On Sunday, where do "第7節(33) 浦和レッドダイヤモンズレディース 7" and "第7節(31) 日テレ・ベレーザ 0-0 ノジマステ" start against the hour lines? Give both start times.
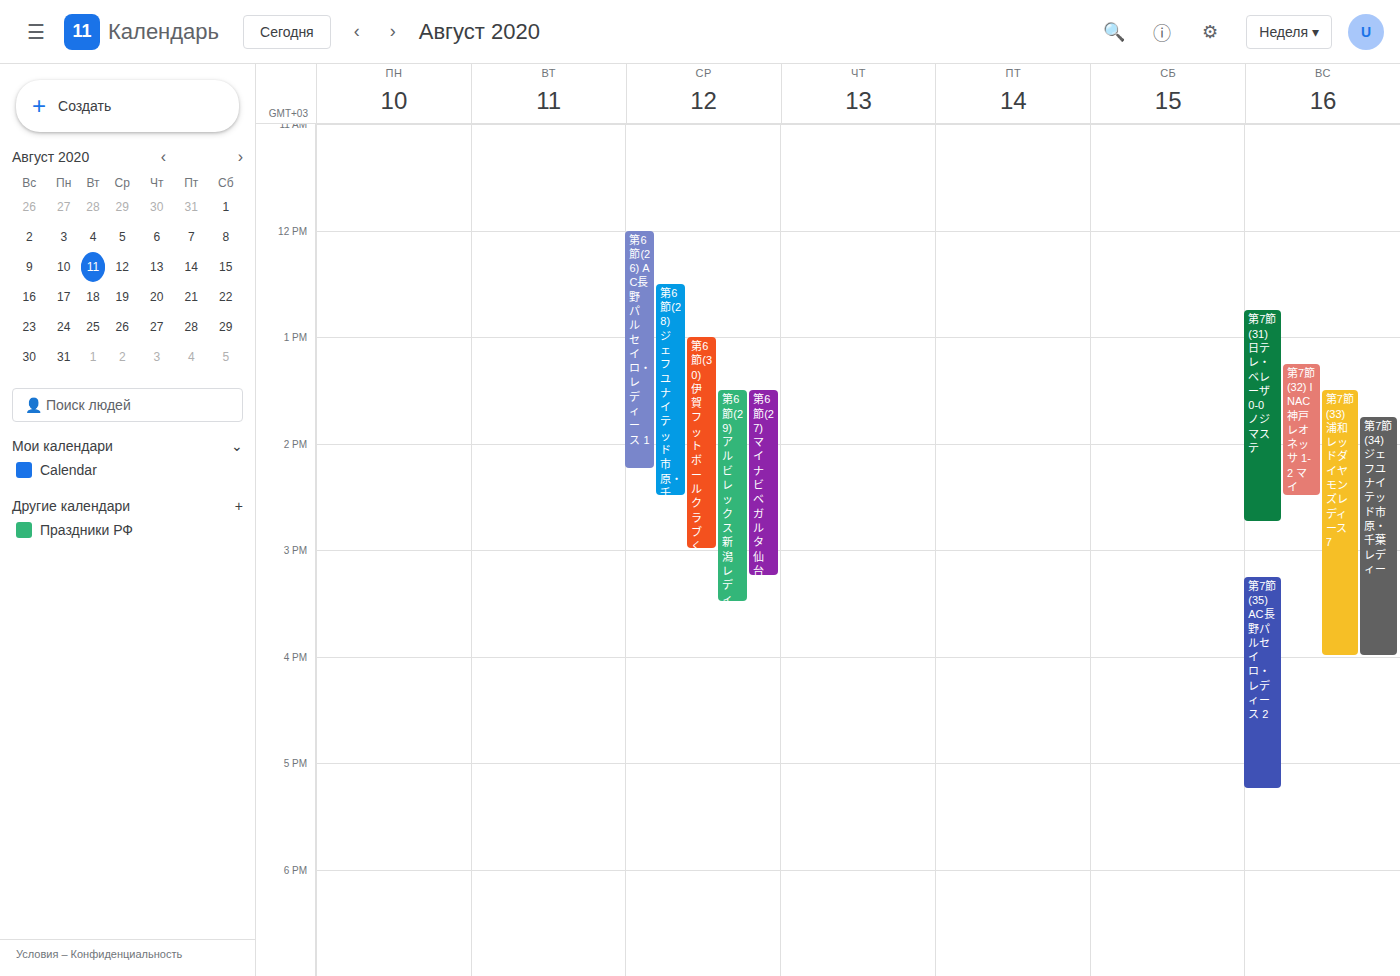
"第7節(33) 浦和レッドダイヤモンズレディース 7": 1:30 PM, halfway between the 1 PM and 2 PM lines. "第7節(31) 日テレ・ベレーザ 0-0 ノジマステ": 12:45 PM, neither: three quarters of the way from the 12 PM line to the 1 PM line.